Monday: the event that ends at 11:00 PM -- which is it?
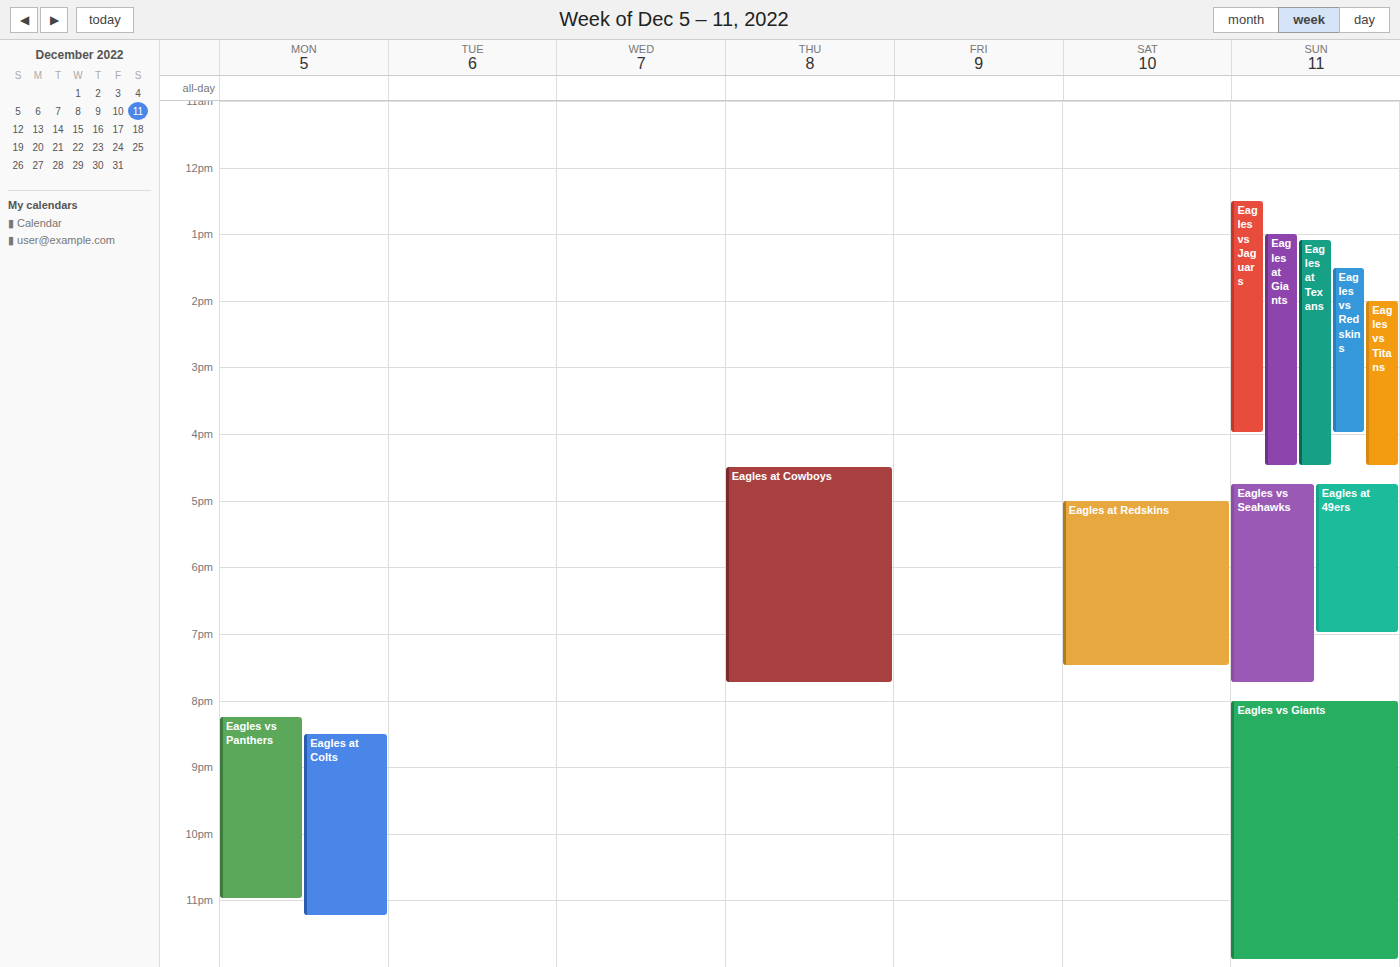
"Eagles vs Panthers"